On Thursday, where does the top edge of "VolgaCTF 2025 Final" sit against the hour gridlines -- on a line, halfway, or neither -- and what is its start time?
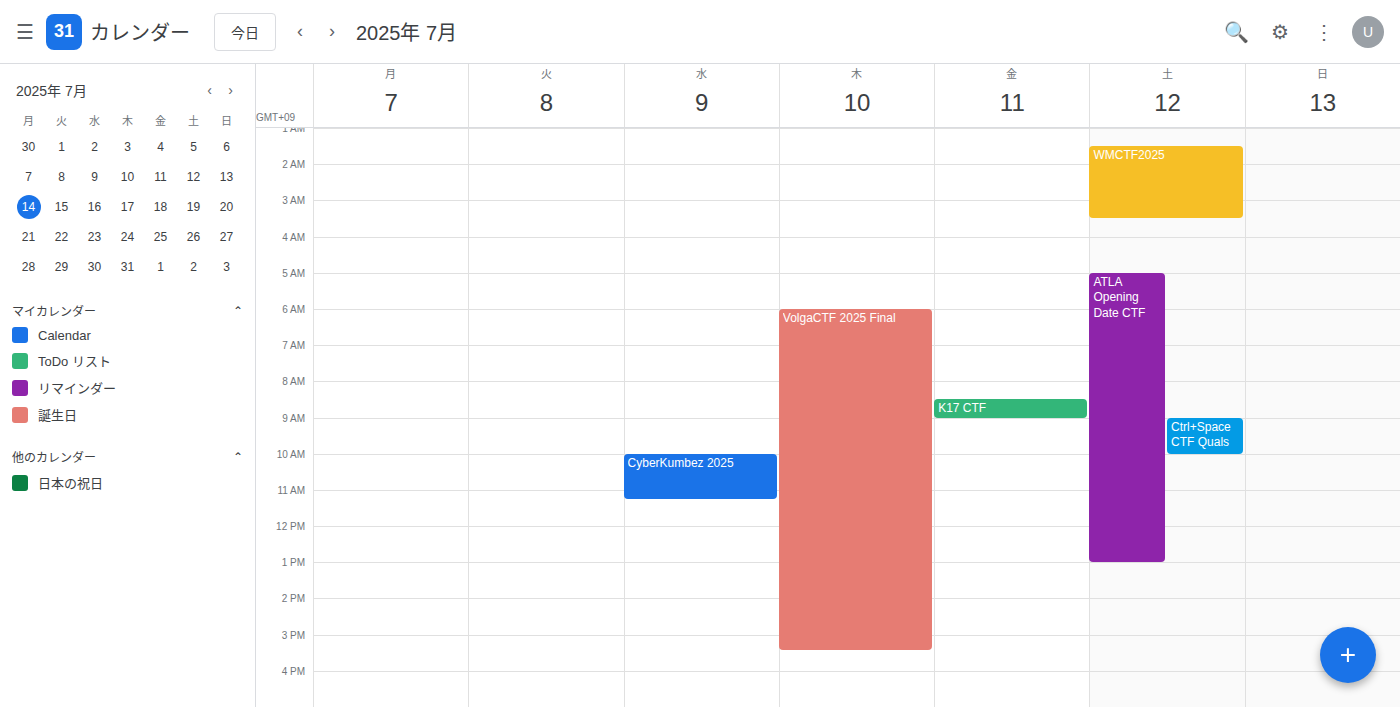
6:00 AM -- exactly on the 6 AM line.